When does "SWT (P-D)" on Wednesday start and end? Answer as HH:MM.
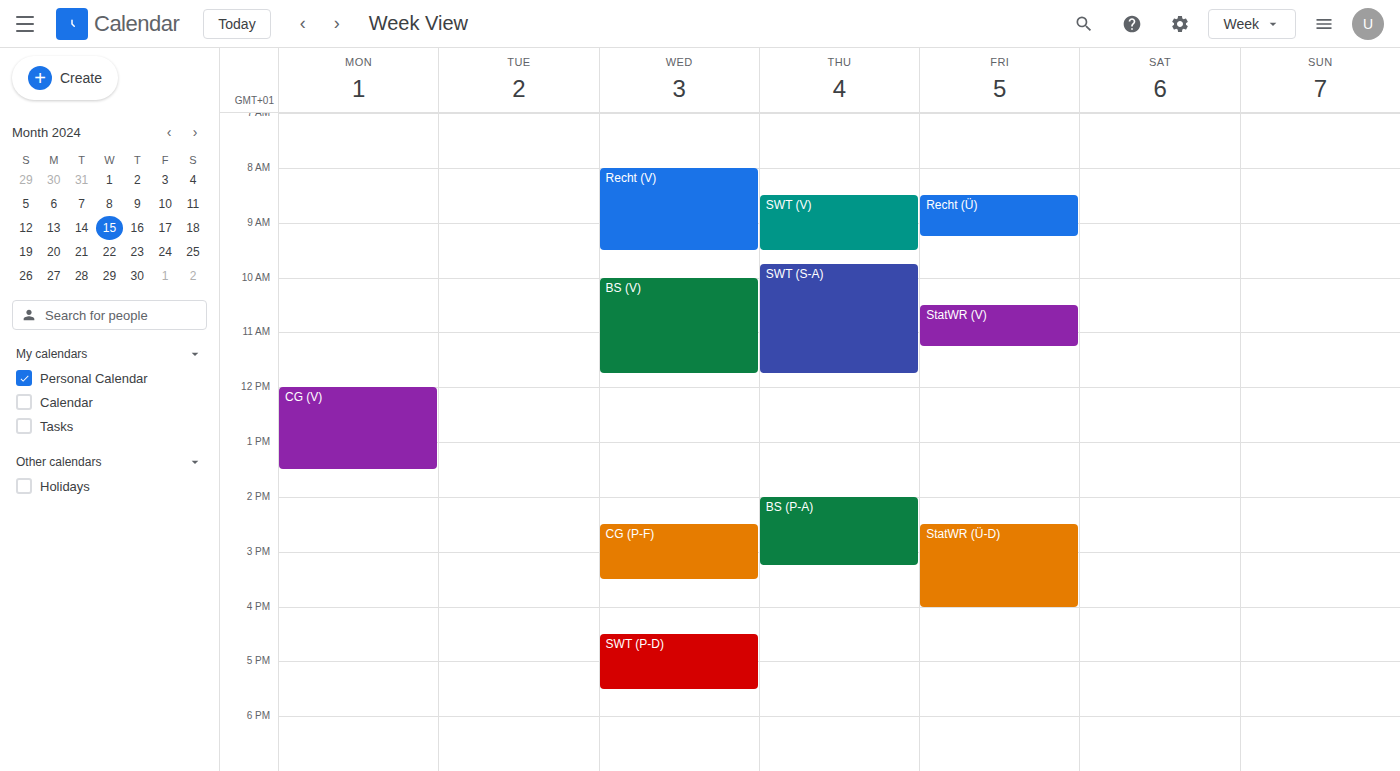
16:30 to 17:30